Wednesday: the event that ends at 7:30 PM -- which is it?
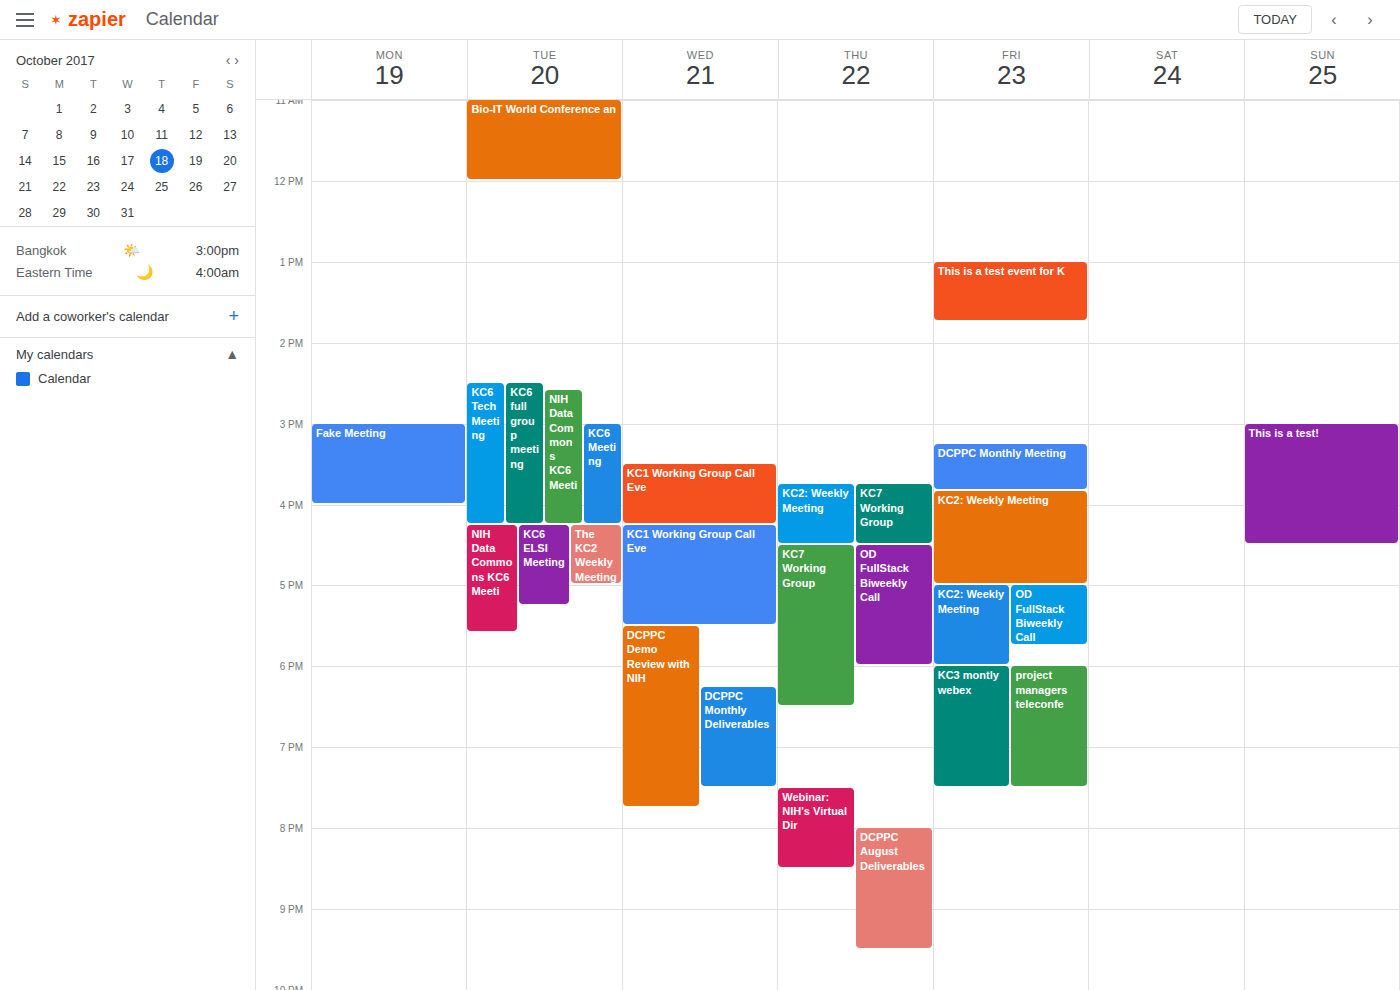
"DCPPC Monthly Deliverables"